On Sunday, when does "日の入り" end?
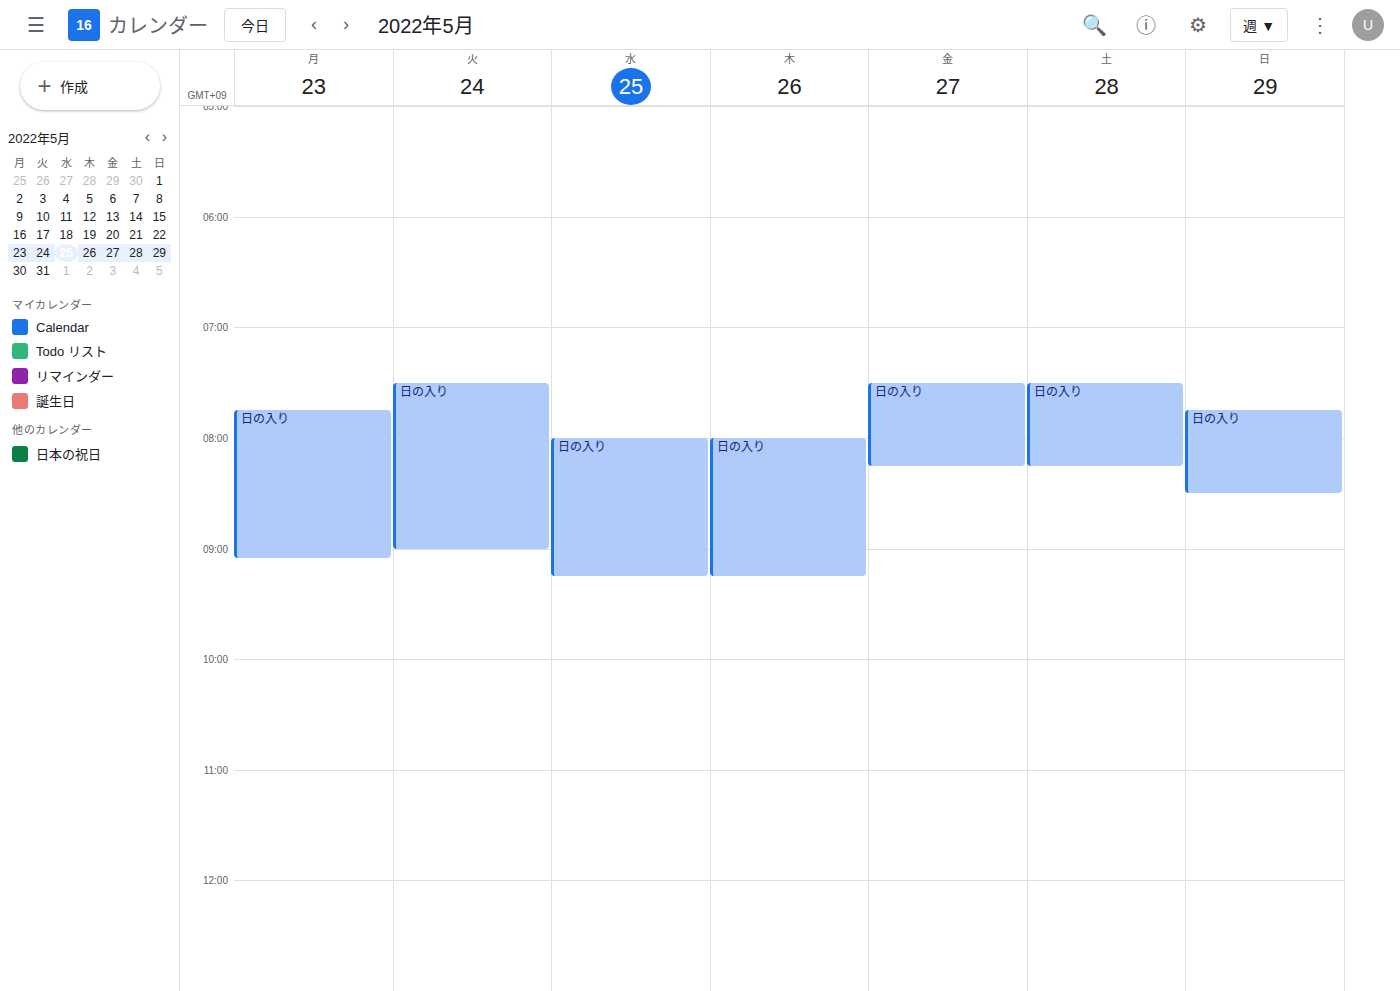
8:30 AM